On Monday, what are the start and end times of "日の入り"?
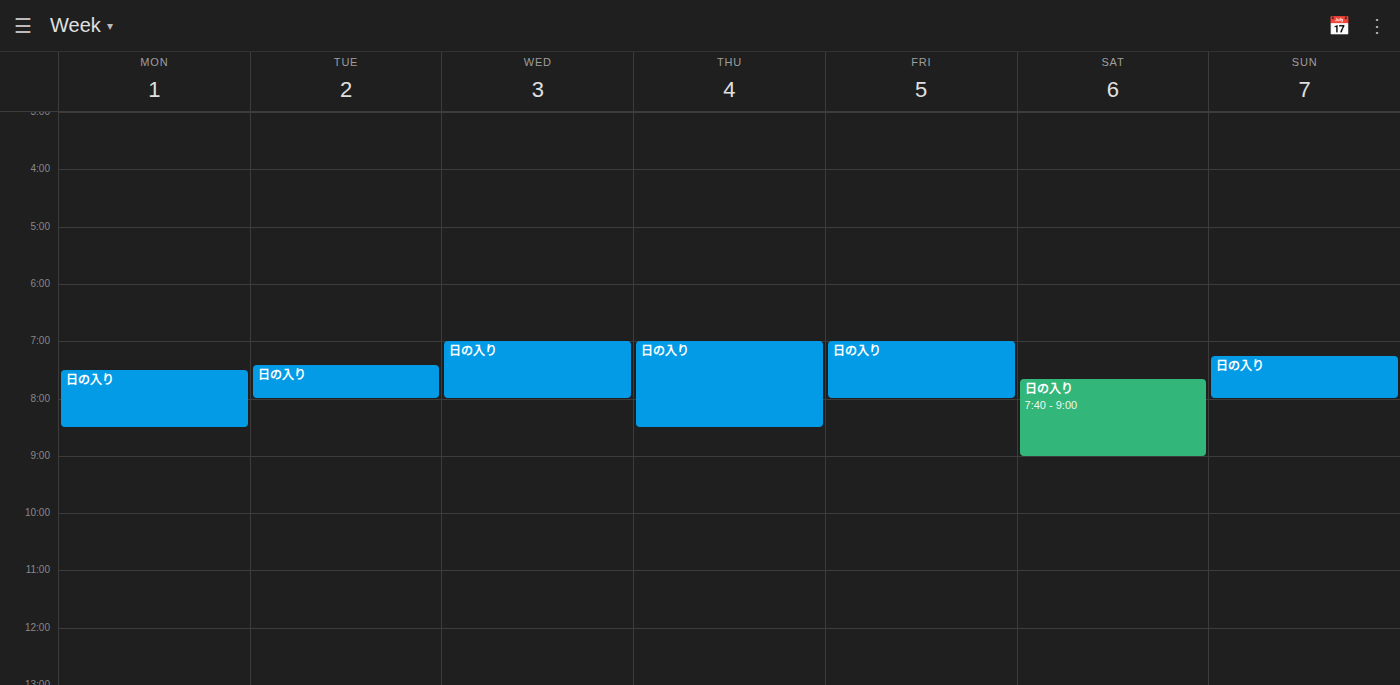
7:30 AM to 8:30 AM